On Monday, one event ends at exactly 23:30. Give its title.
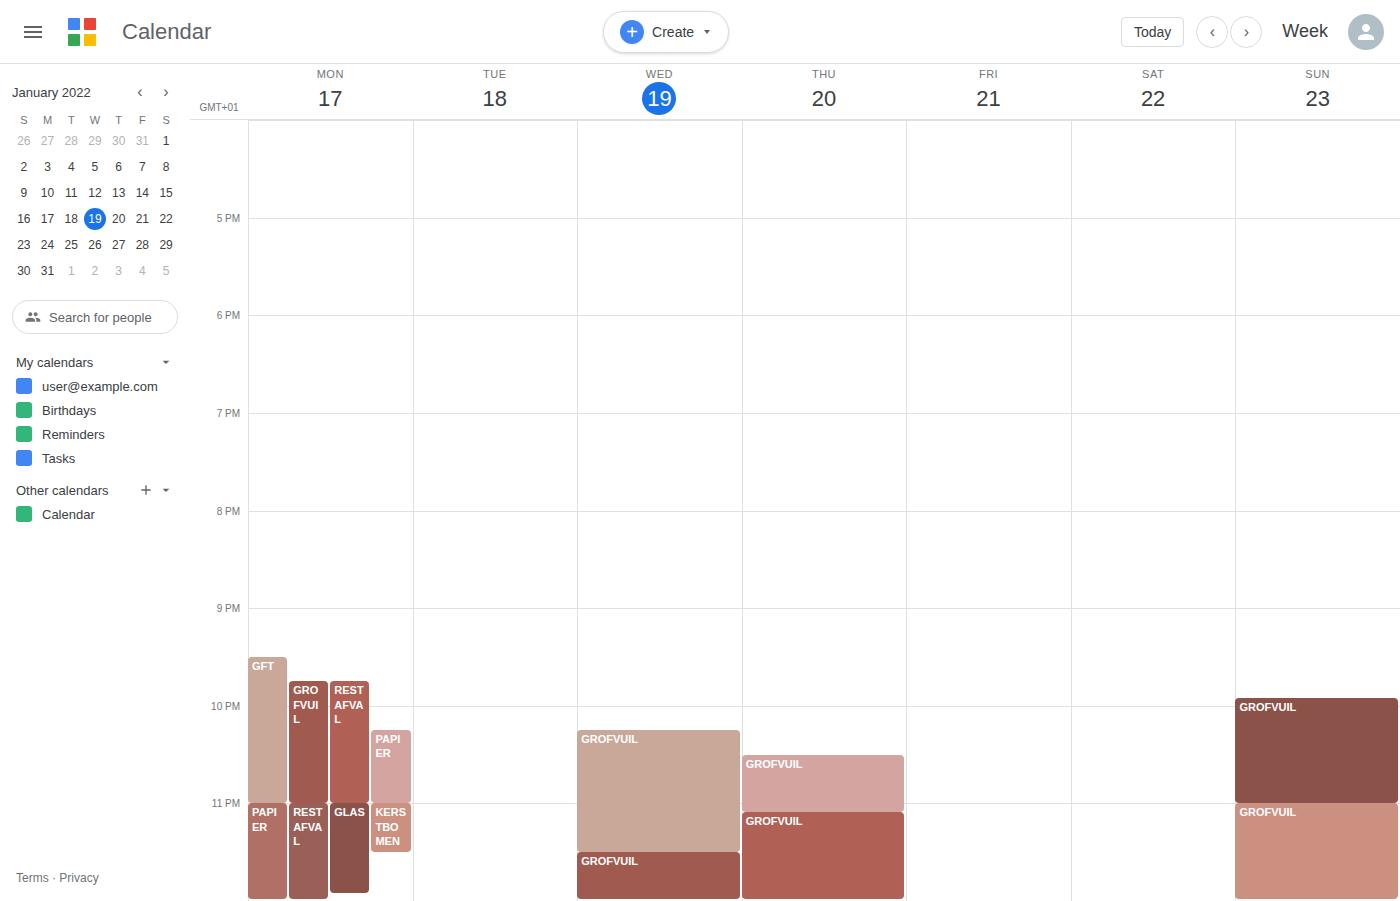
"KERSTBOMEN"